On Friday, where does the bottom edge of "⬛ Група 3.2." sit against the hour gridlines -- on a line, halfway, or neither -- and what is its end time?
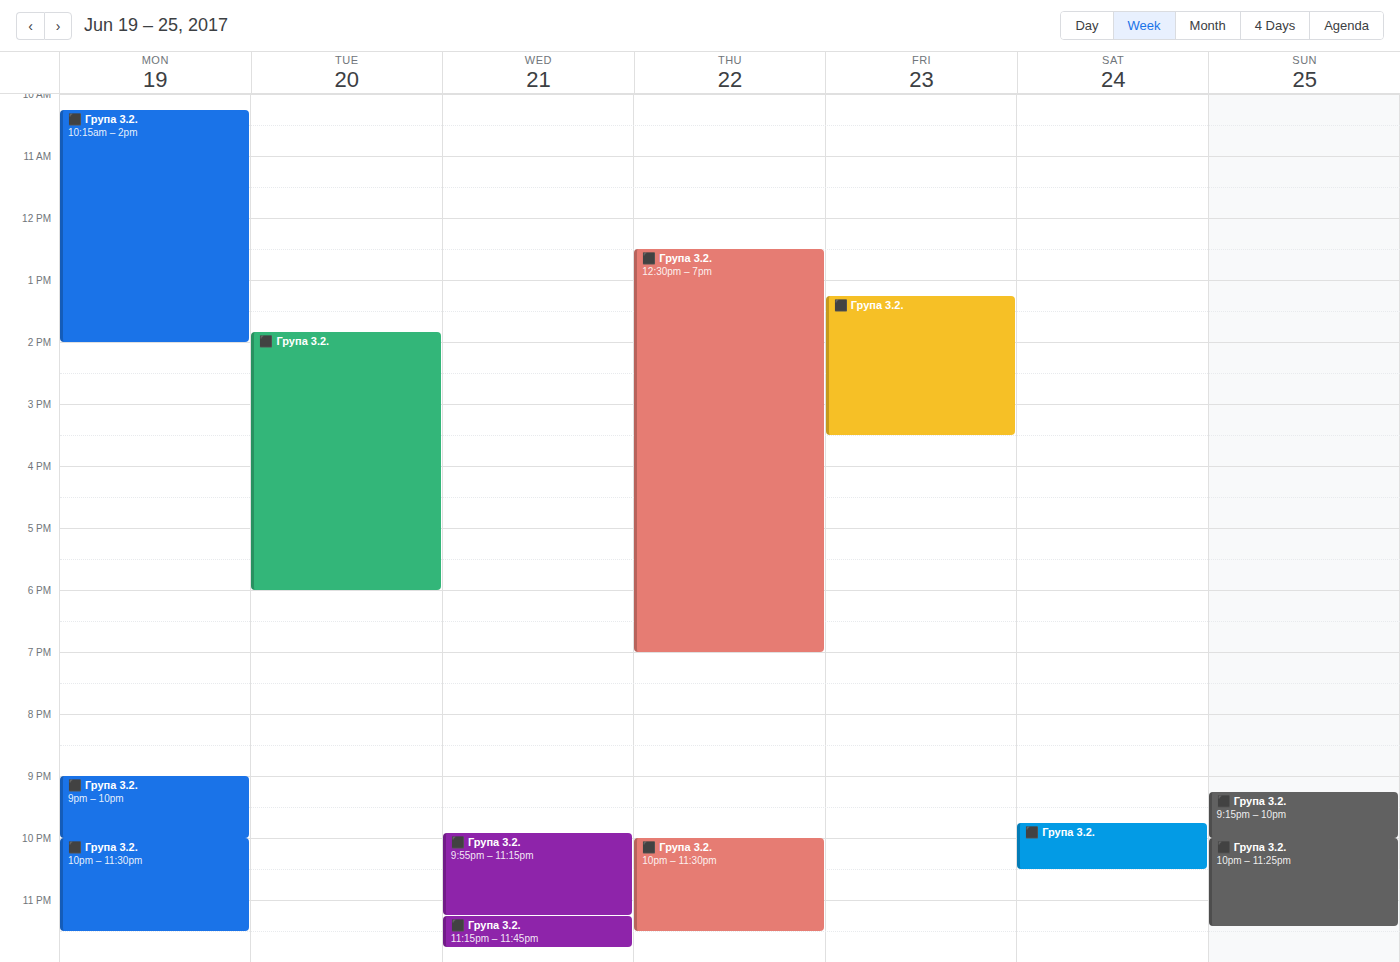
3:30 PM -- halfway between the 3 PM and 4 PM lines.